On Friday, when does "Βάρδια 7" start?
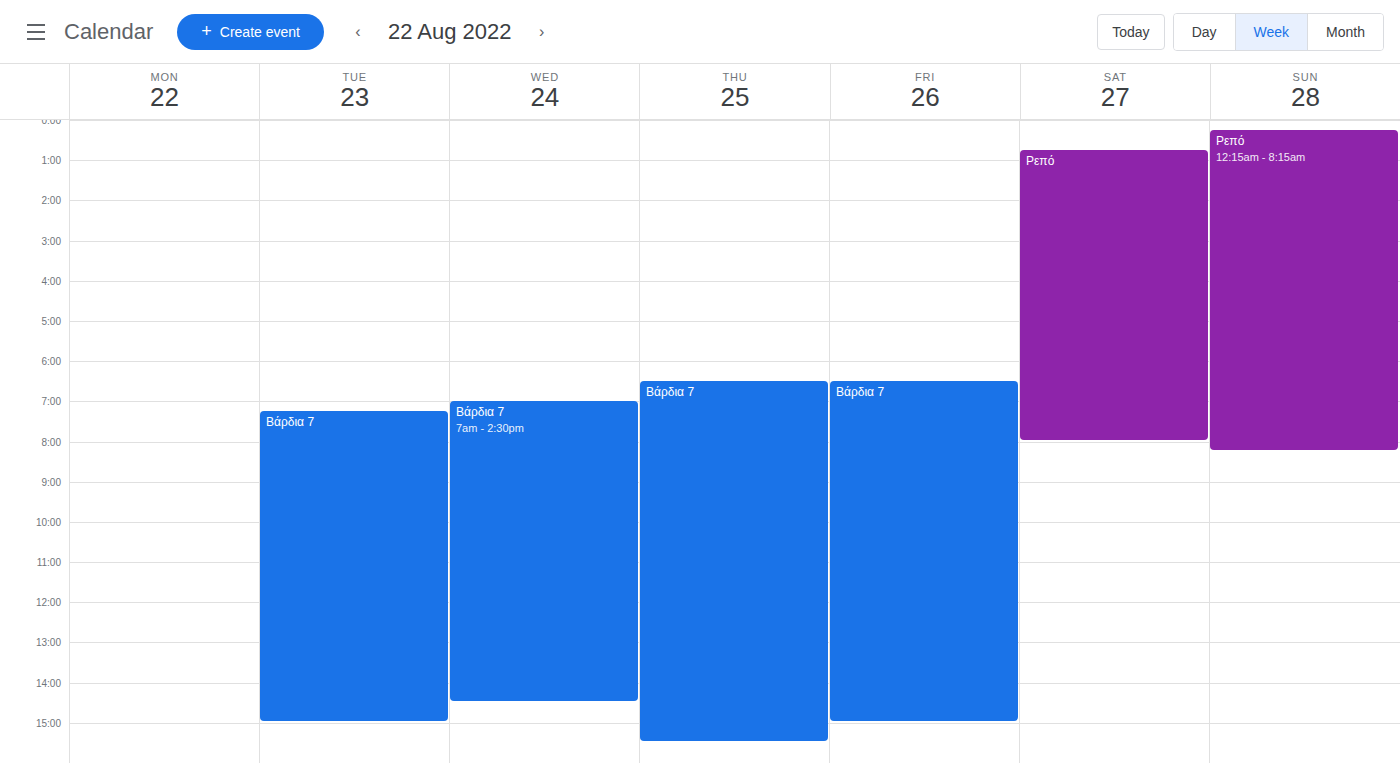
6:30 AM